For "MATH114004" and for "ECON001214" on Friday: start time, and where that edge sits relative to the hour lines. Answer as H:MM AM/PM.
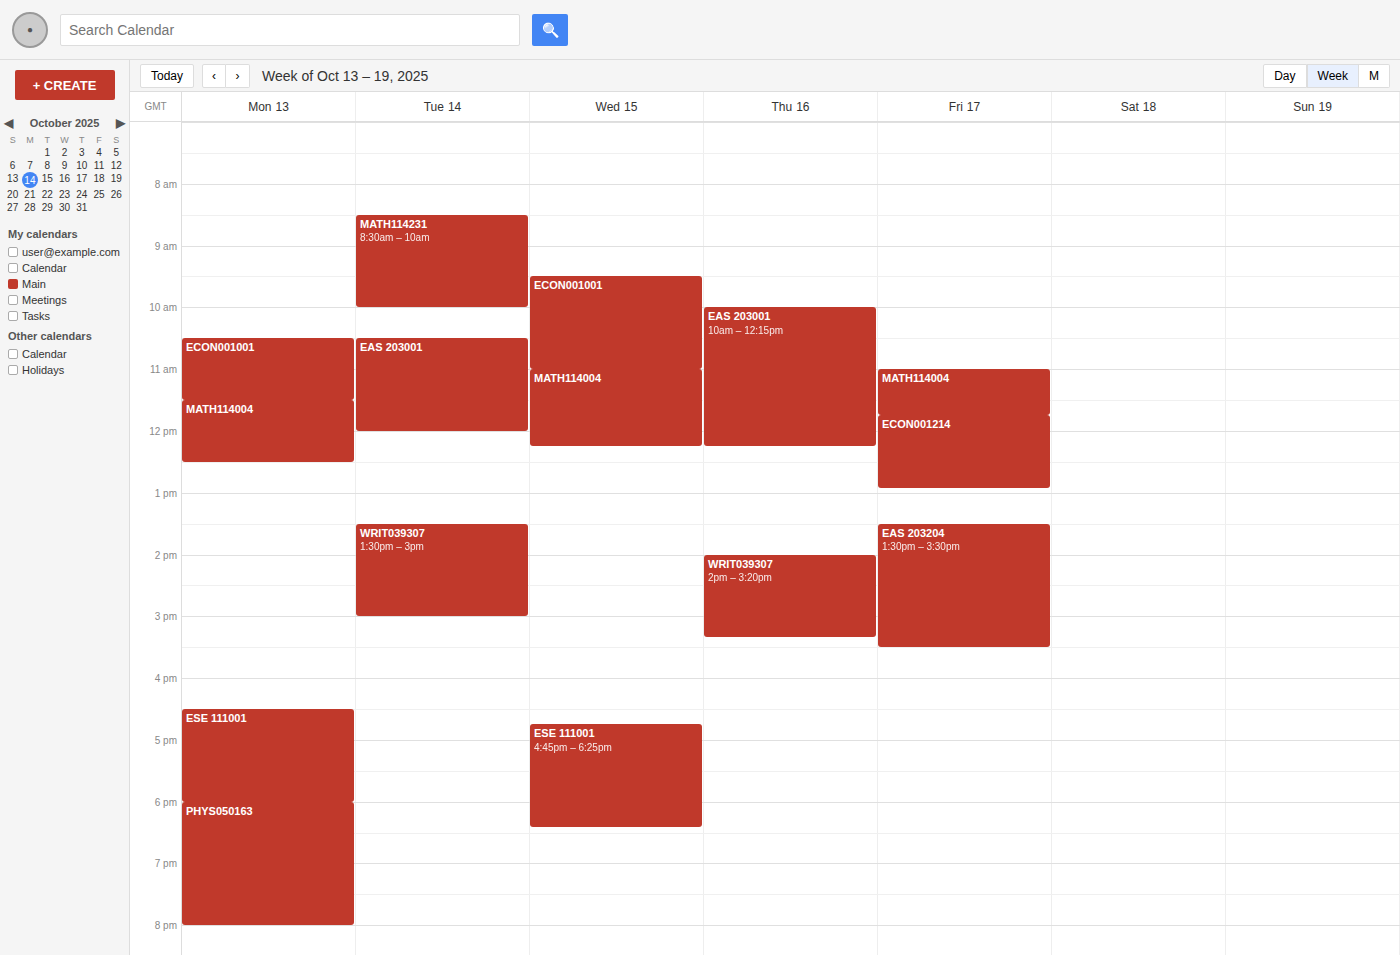
"MATH114004": 11:00 AM, exactly on the 11 AM line. "ECON001214": 11:45 AM, neither: three quarters of the way from the 11 AM line to the 12 PM line.